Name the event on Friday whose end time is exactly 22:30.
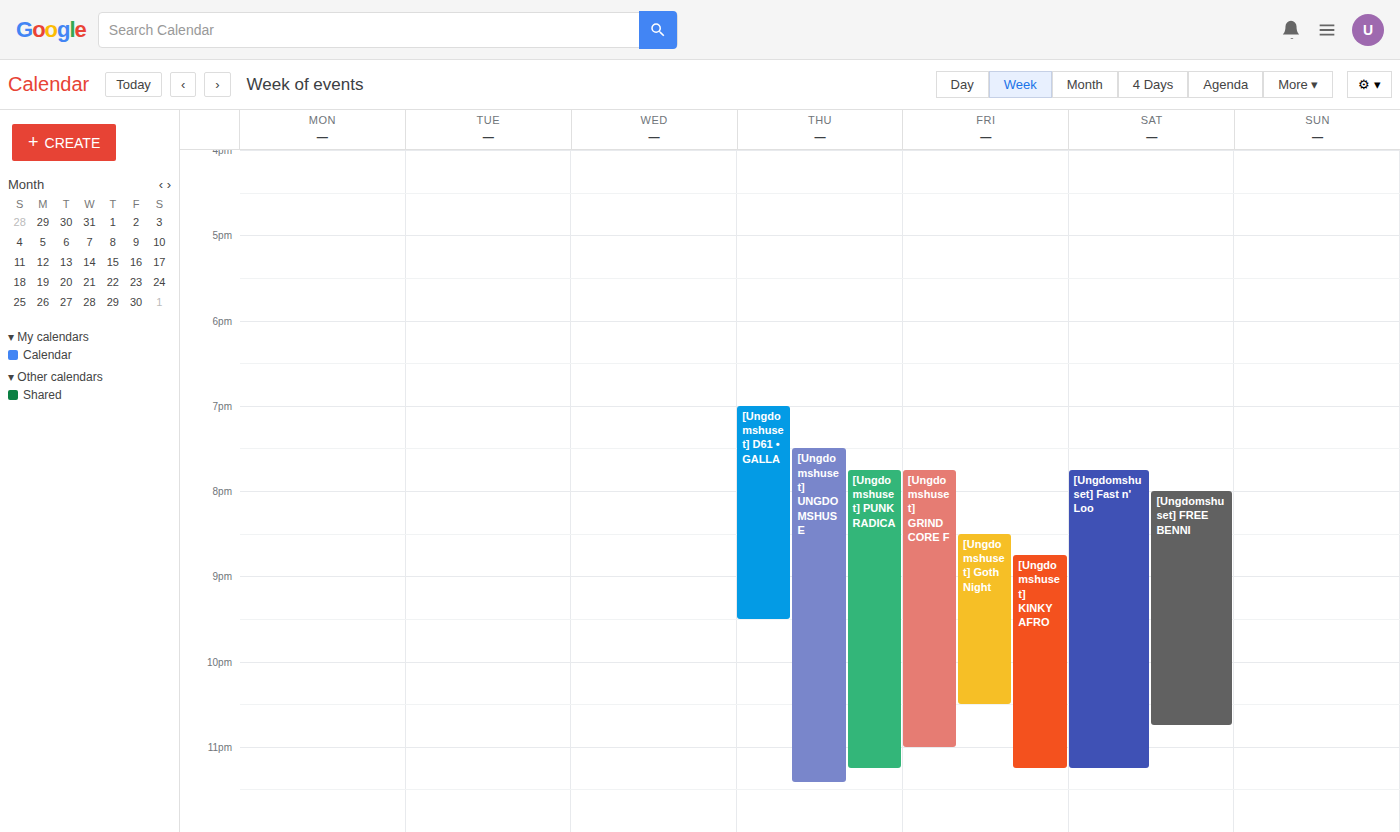
"[Ungdomshuset] Goth Night"